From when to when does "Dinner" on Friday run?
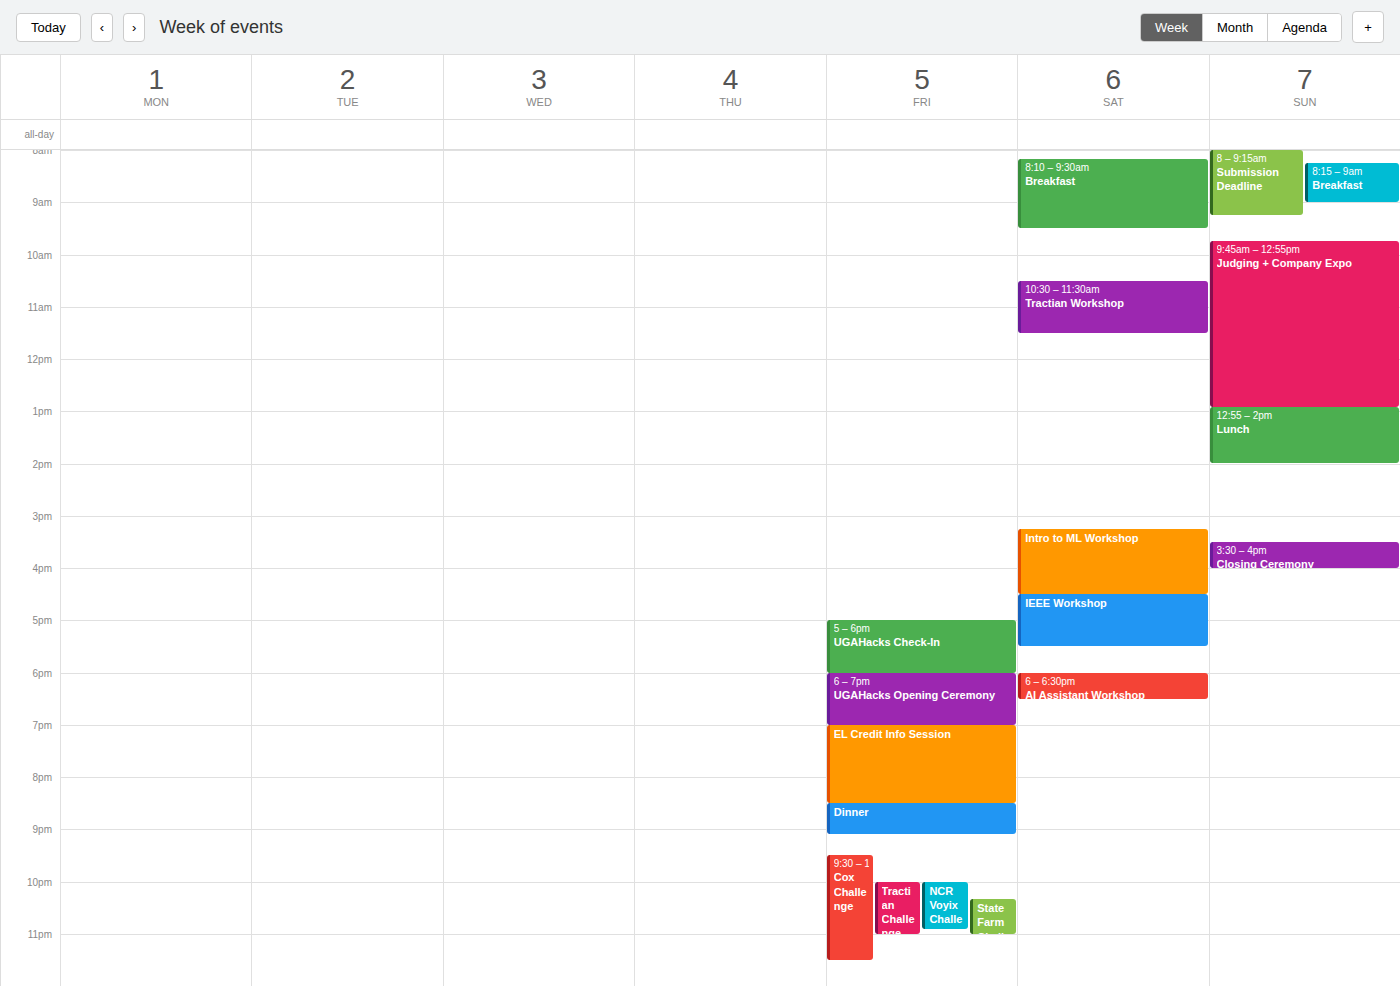
8:30 PM to 9:05 PM